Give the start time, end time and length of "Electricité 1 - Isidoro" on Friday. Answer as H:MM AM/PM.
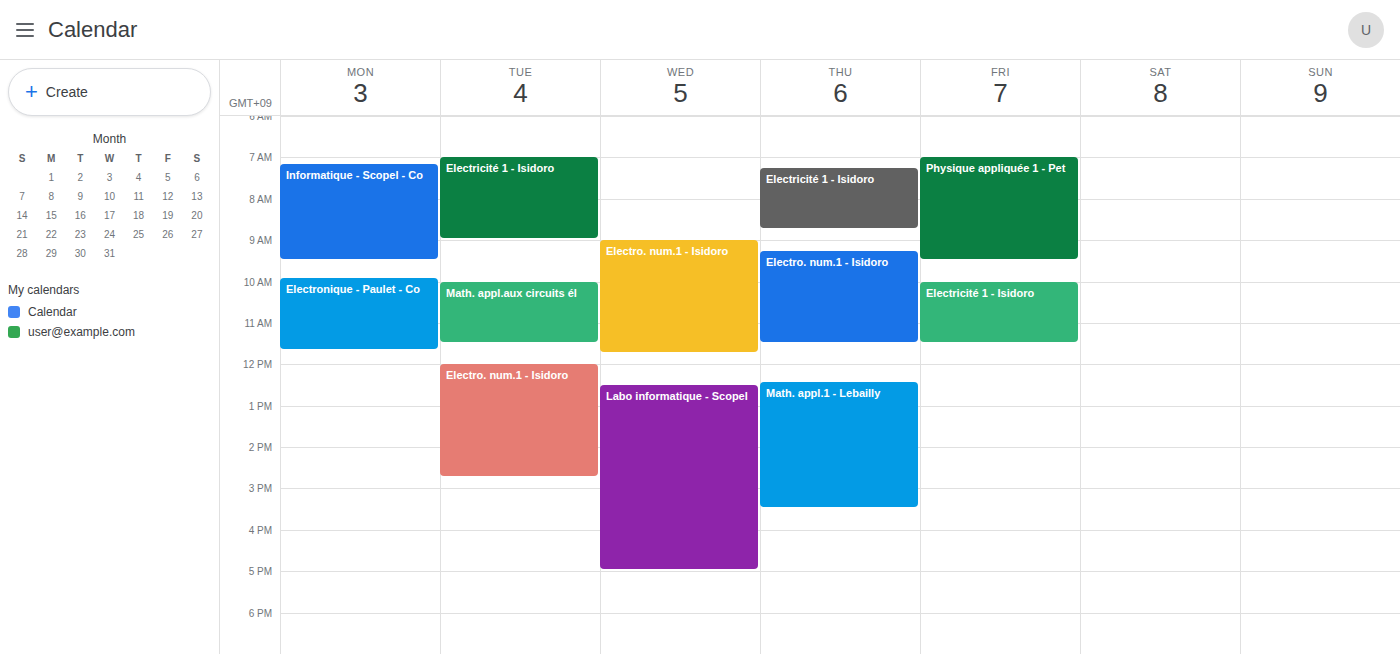
10:00 AM to 11:30 AM, 1 hour 30 minutes